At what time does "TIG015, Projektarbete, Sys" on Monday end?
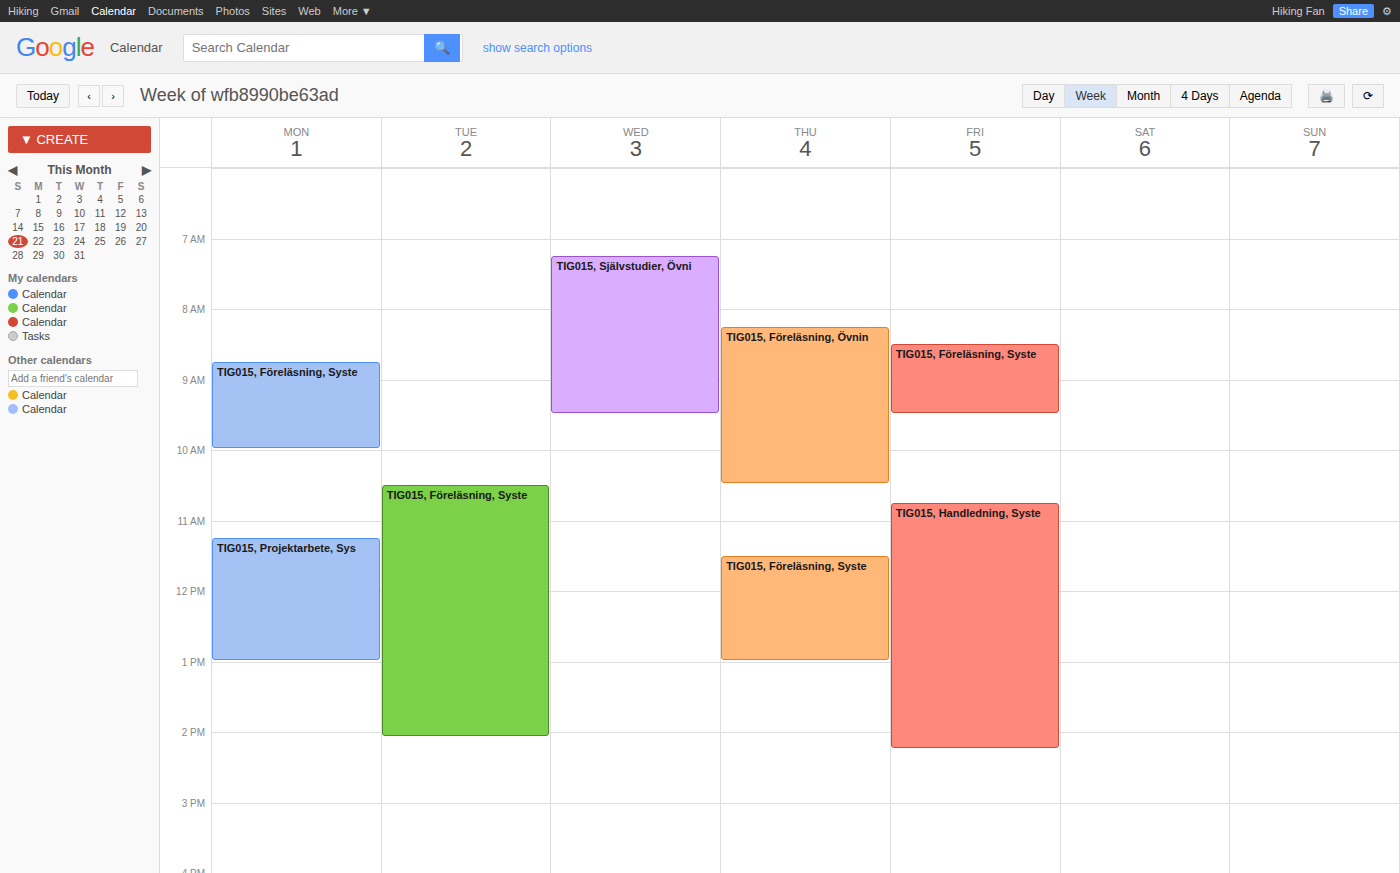
1:00 PM